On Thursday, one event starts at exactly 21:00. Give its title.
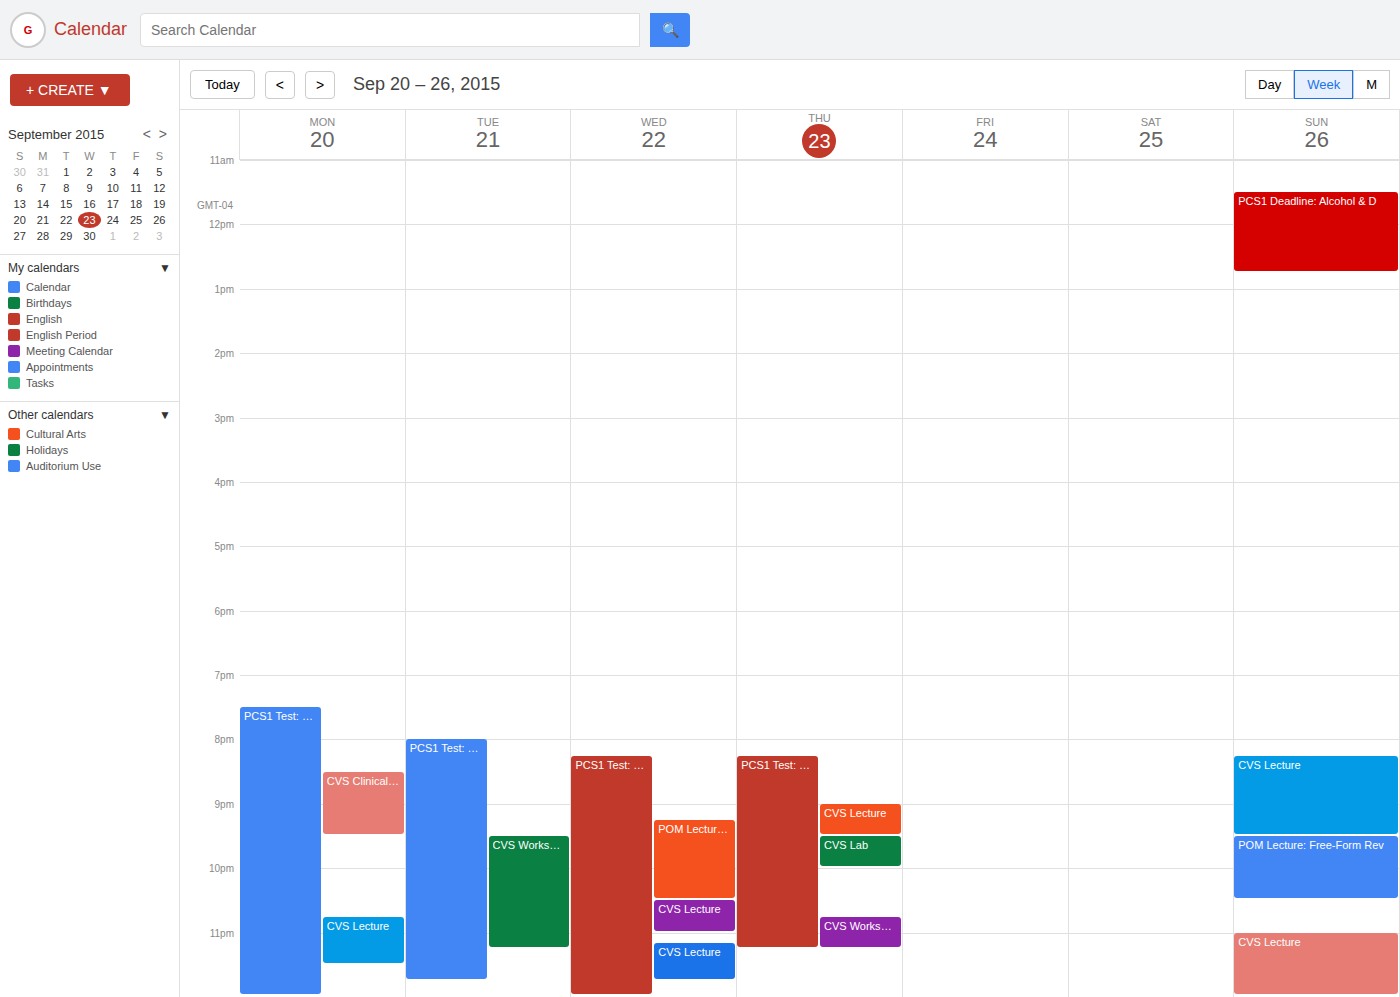
"CVS Lecture"